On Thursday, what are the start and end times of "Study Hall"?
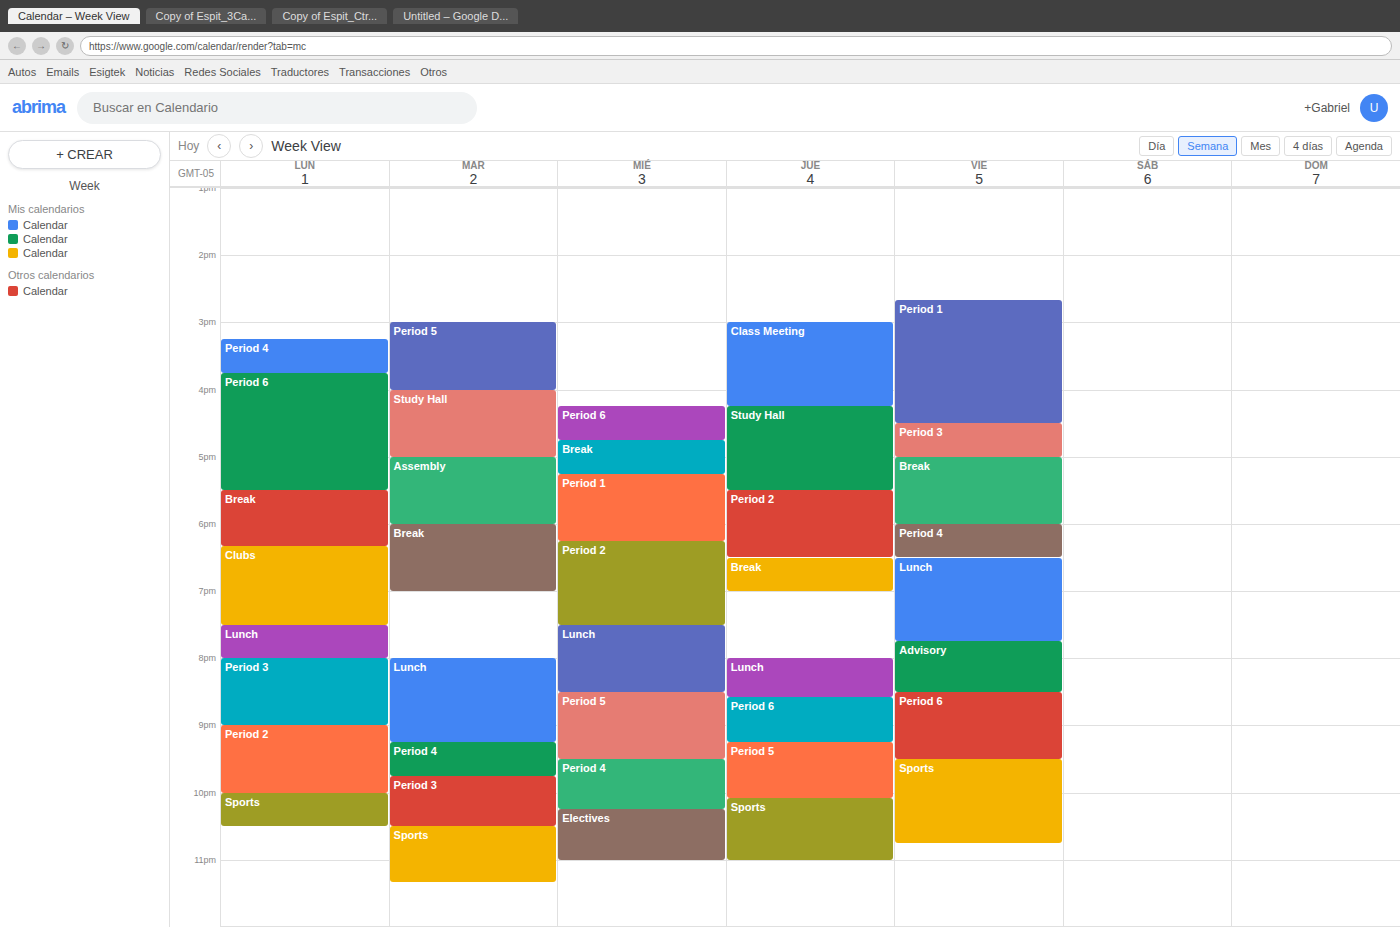
4:15 PM to 5:30 PM